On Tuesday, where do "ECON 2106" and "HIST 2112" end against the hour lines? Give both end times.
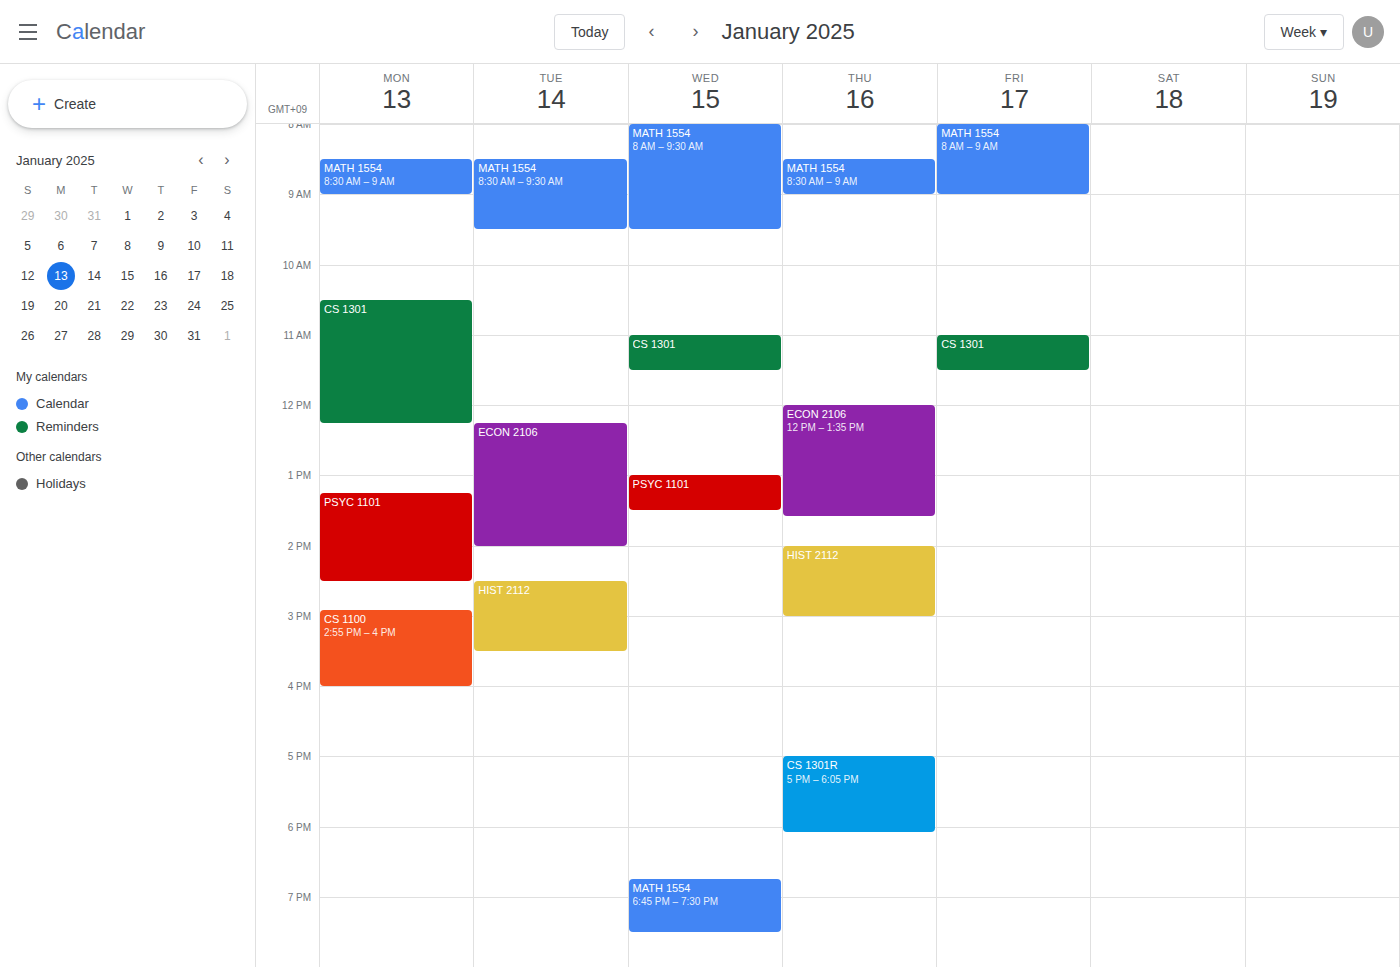
"ECON 2106": 2:00 PM, exactly on the 2 PM line. "HIST 2112": 3:30 PM, halfway between the 3 PM and 4 PM lines.